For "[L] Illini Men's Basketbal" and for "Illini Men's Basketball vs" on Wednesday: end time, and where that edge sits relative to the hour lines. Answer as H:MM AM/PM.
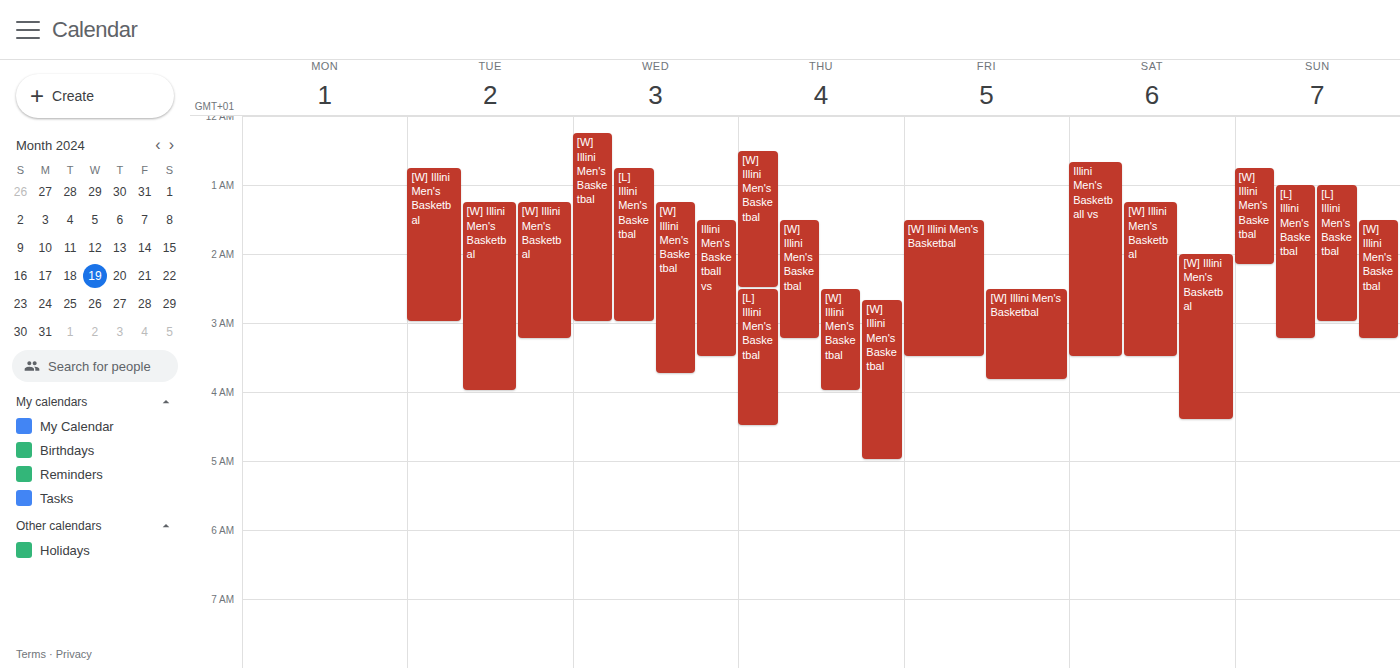
"[L] Illini Men's Basketbal": 3:00 AM, exactly on the 3 AM line. "Illini Men's Basketball vs": 3:30 AM, halfway between the 3 AM and 4 AM lines.